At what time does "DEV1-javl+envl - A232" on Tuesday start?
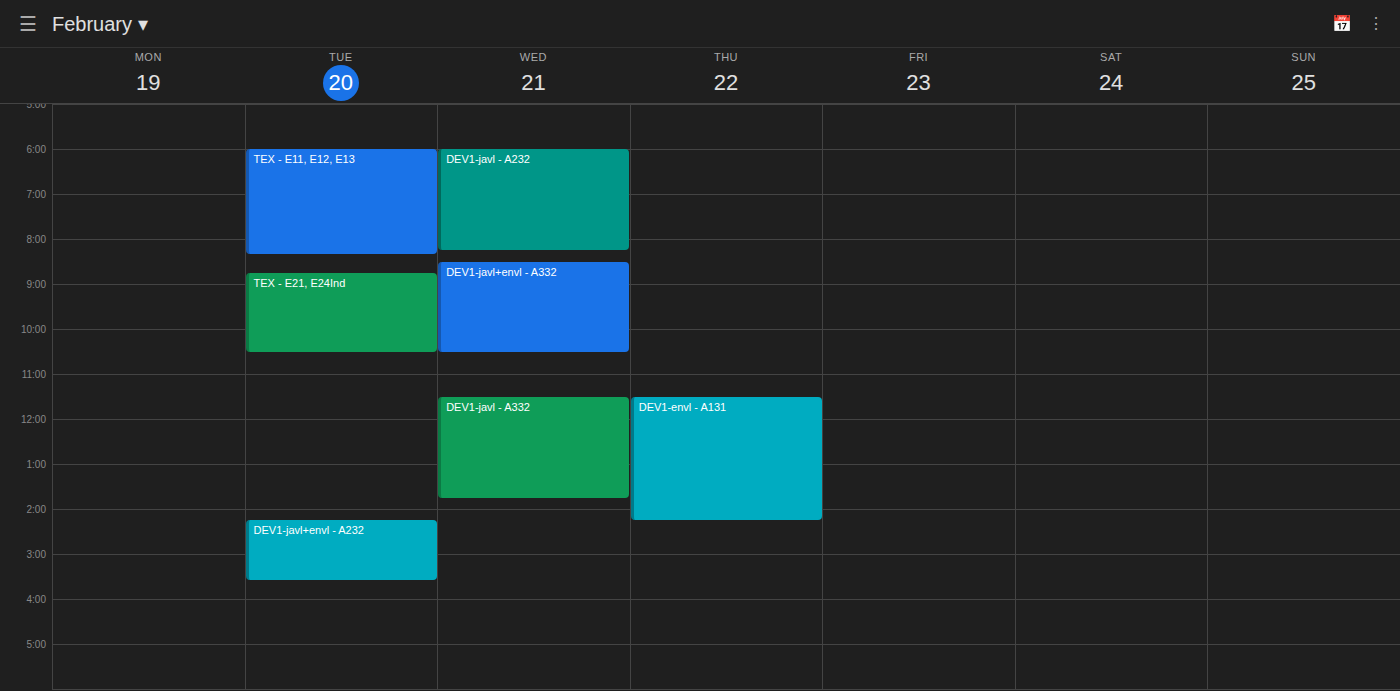
2:15 PM